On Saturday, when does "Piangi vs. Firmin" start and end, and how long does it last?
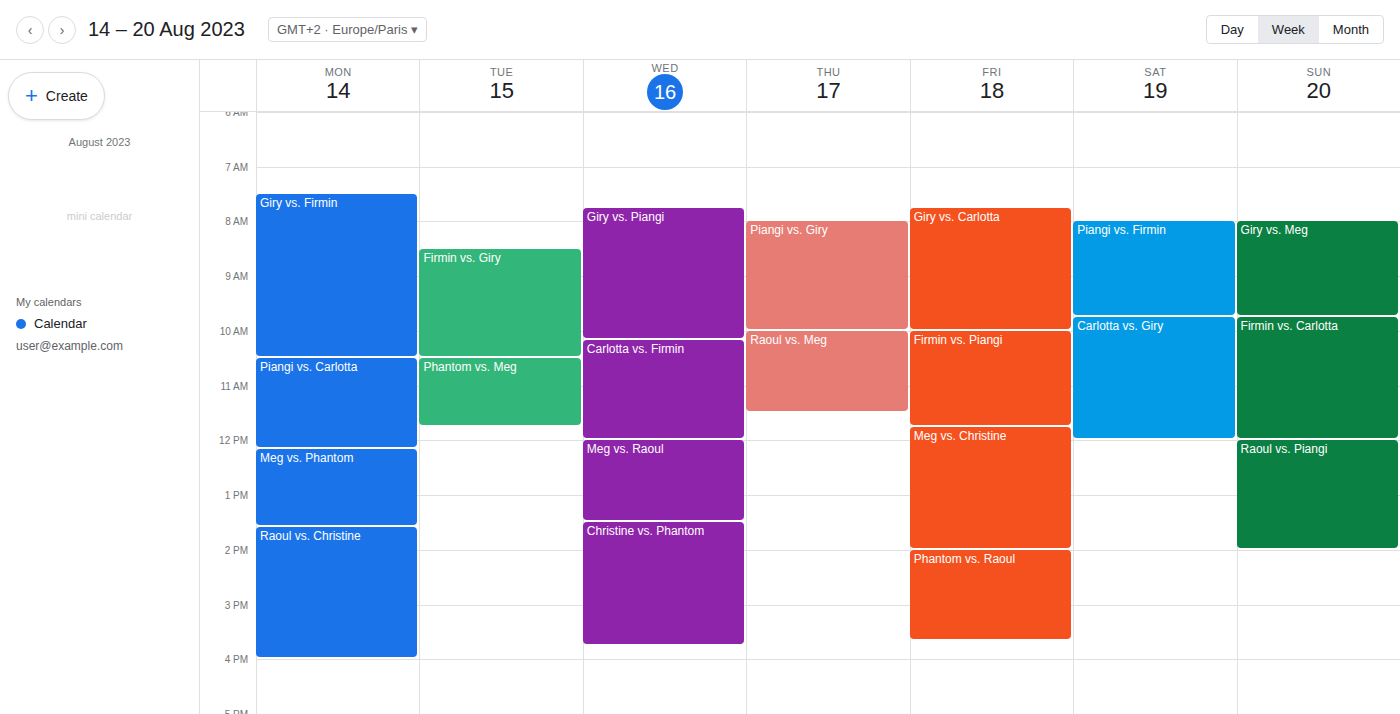
8:00 AM to 9:45 AM, 1 hour 45 minutes